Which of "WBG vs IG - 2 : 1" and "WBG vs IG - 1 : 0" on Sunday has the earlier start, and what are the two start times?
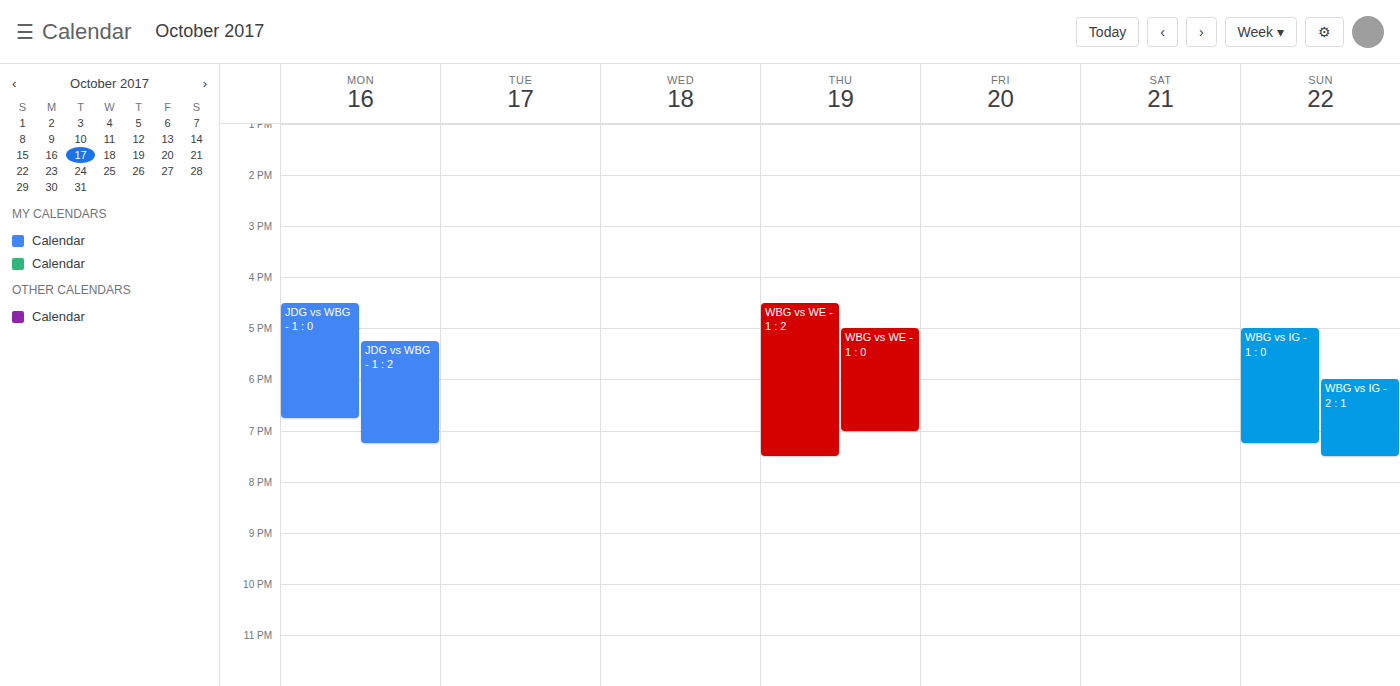
"WBG vs IG - 1 : 0" 5:00 PM; "WBG vs IG - 2 : 1" 6:00 PM.